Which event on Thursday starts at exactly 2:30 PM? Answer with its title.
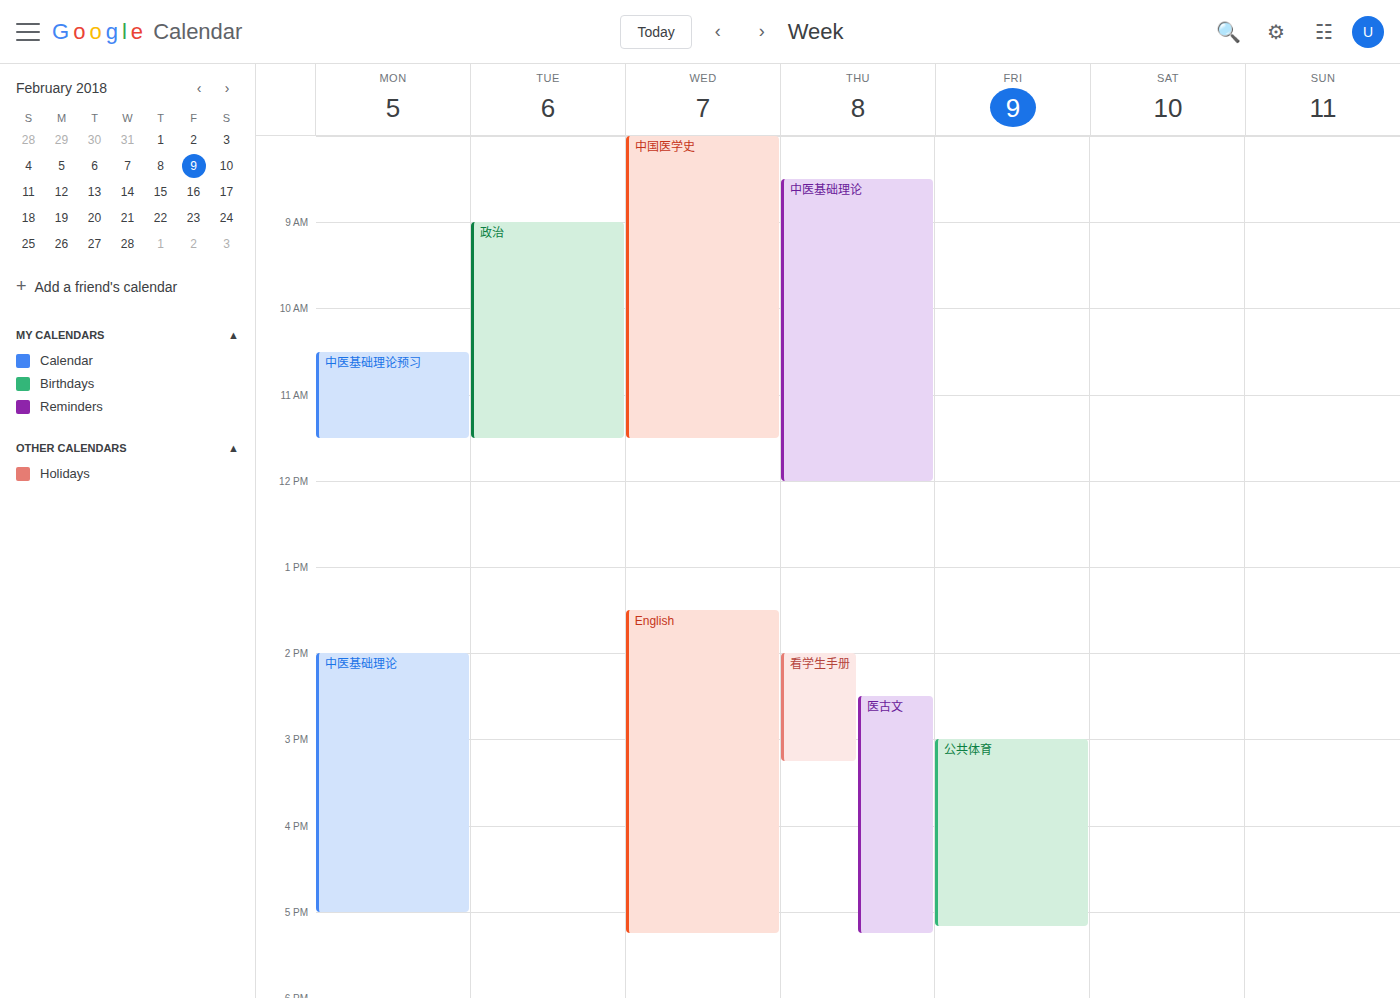
"医古文"